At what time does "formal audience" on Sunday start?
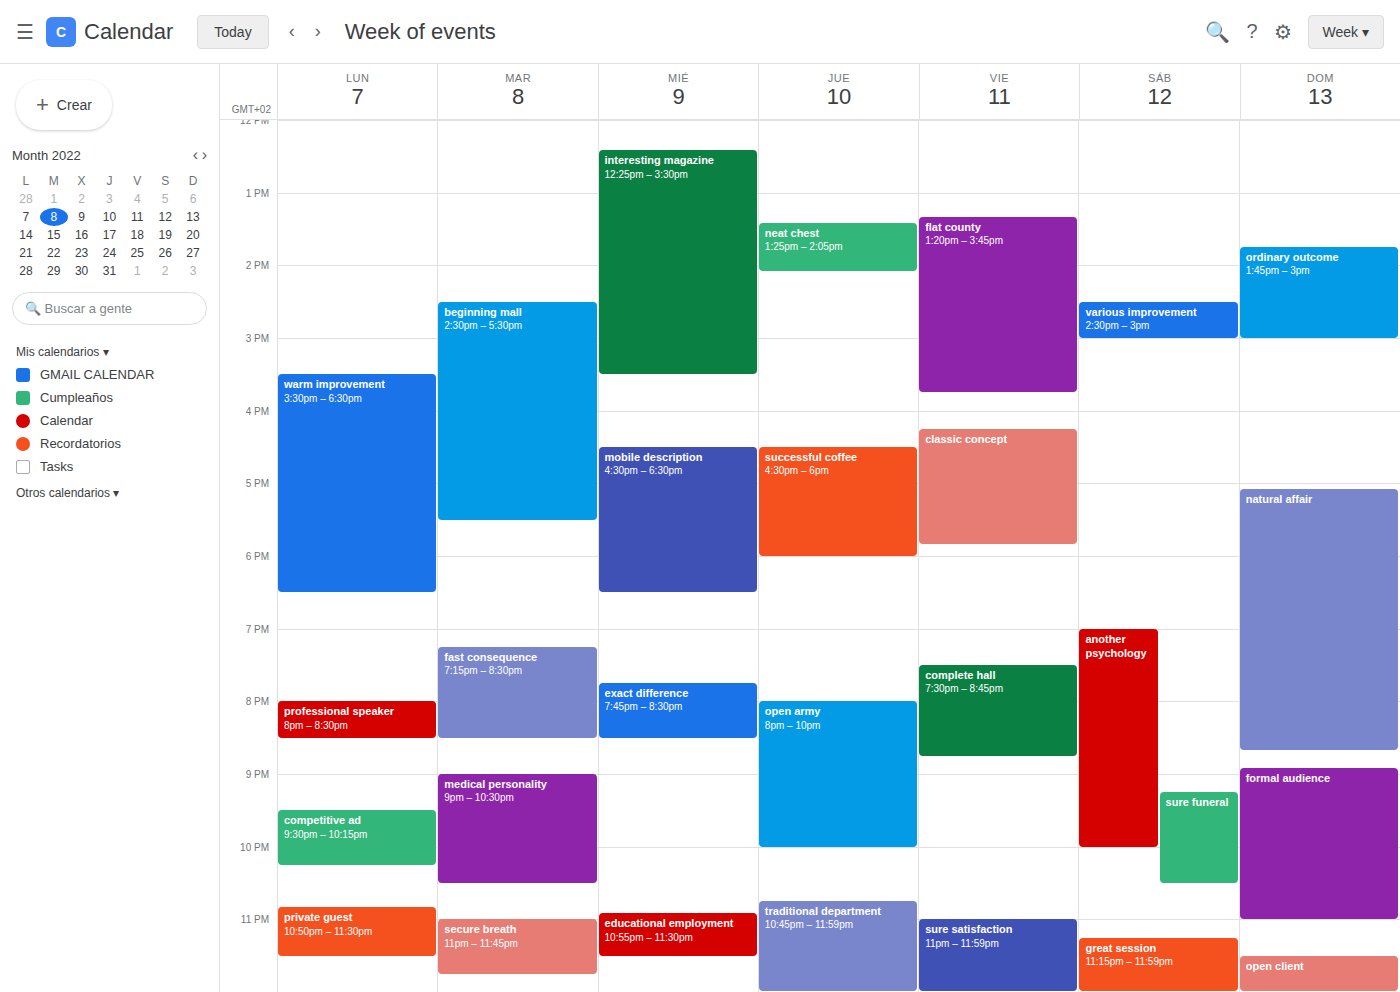
20:55